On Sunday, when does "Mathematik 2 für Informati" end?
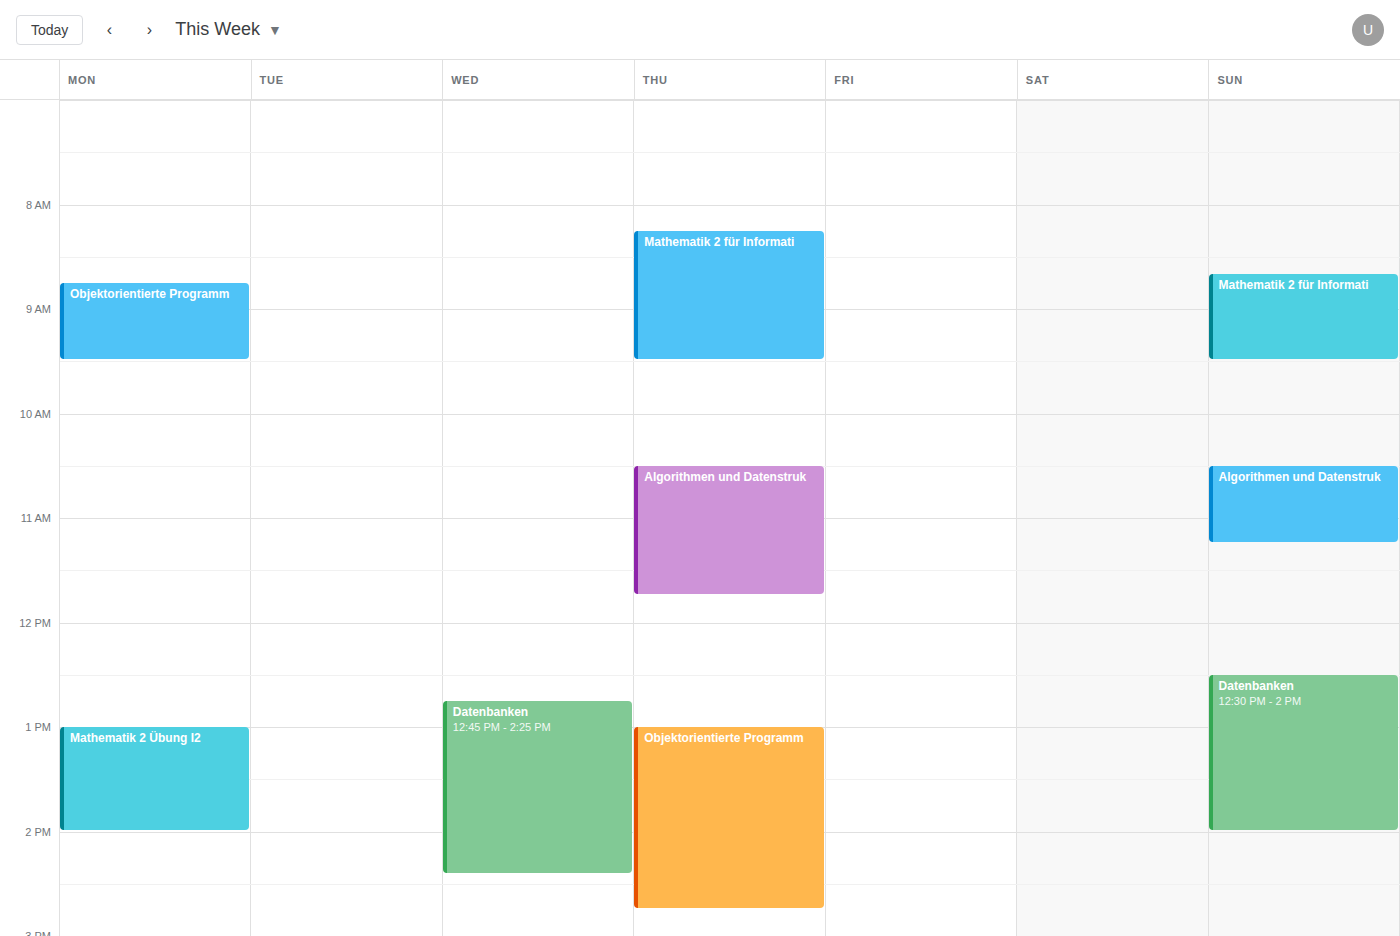
9:30 AM